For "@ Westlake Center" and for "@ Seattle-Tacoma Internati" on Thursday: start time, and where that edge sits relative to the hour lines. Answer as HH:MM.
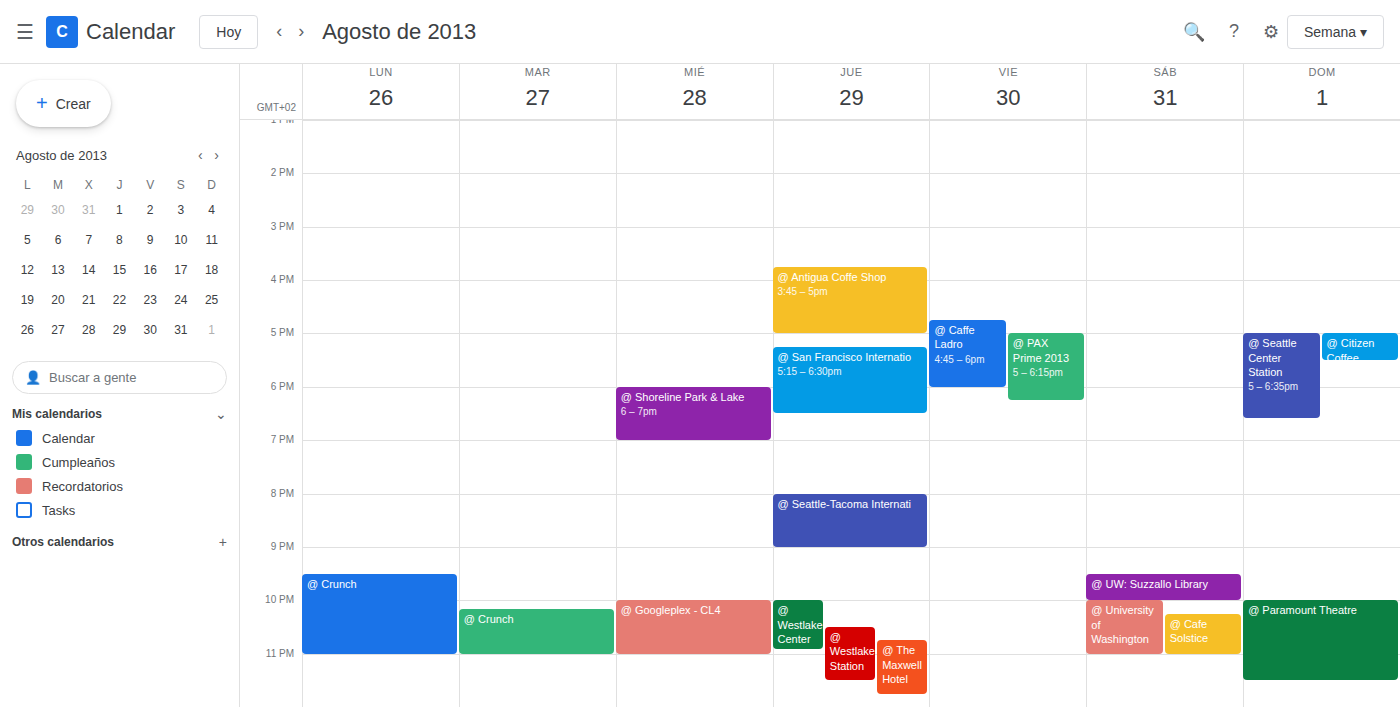
"@ Westlake Center": 22:00, exactly on the 22:00 line. "@ Seattle-Tacoma Internati": 20:00, exactly on the 20:00 line.